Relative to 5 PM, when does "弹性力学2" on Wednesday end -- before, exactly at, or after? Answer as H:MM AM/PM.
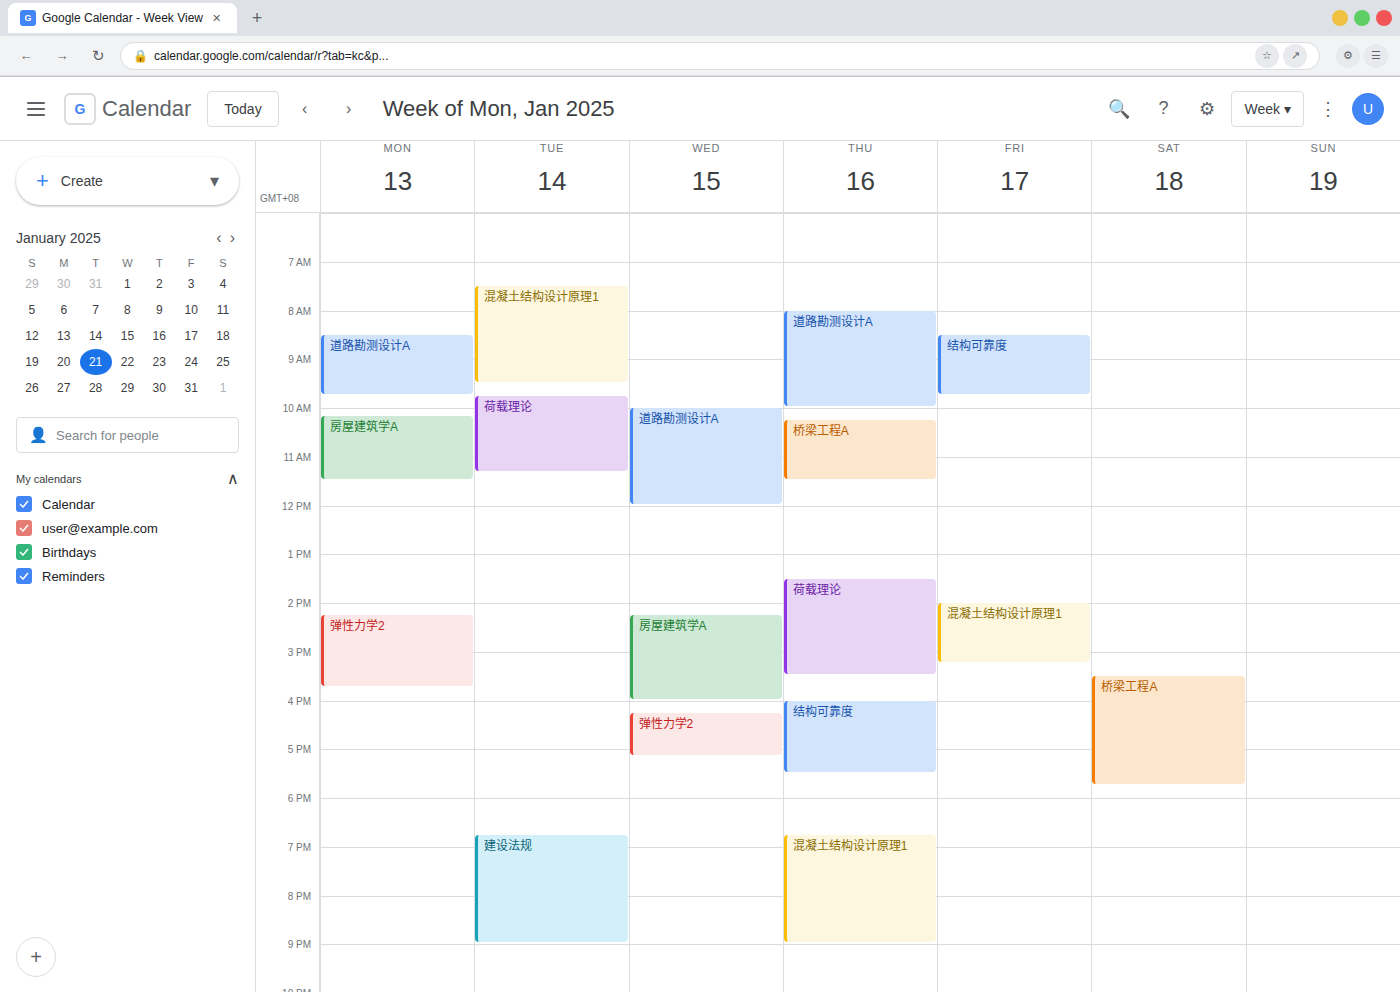
5:10 PM -- after 5 PM, 10 minutes below the 5 PM line.